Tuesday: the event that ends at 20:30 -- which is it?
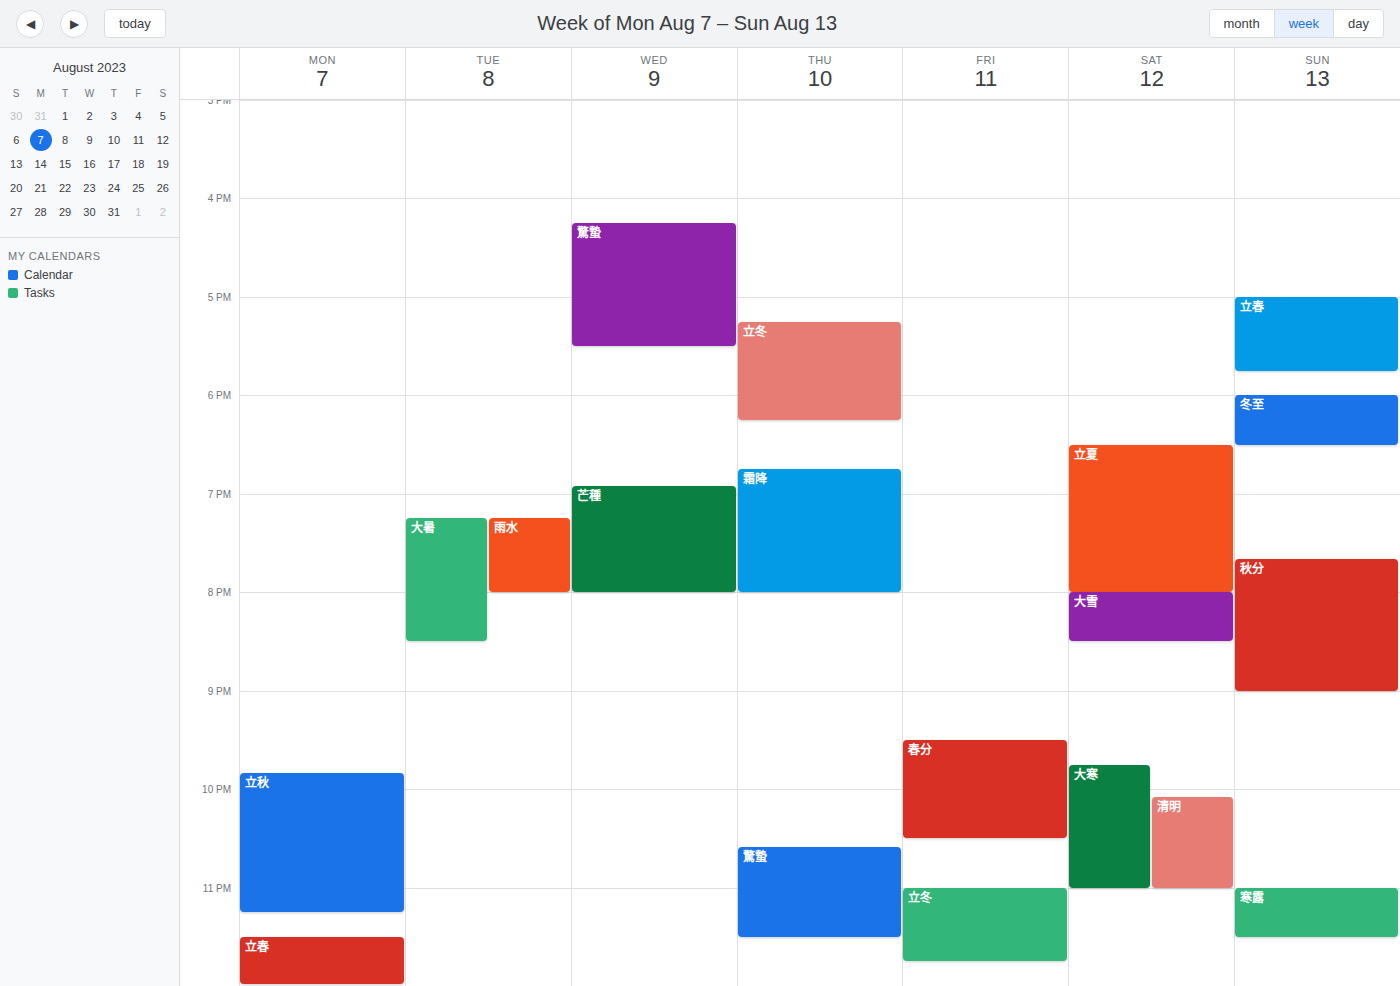
"大暑"